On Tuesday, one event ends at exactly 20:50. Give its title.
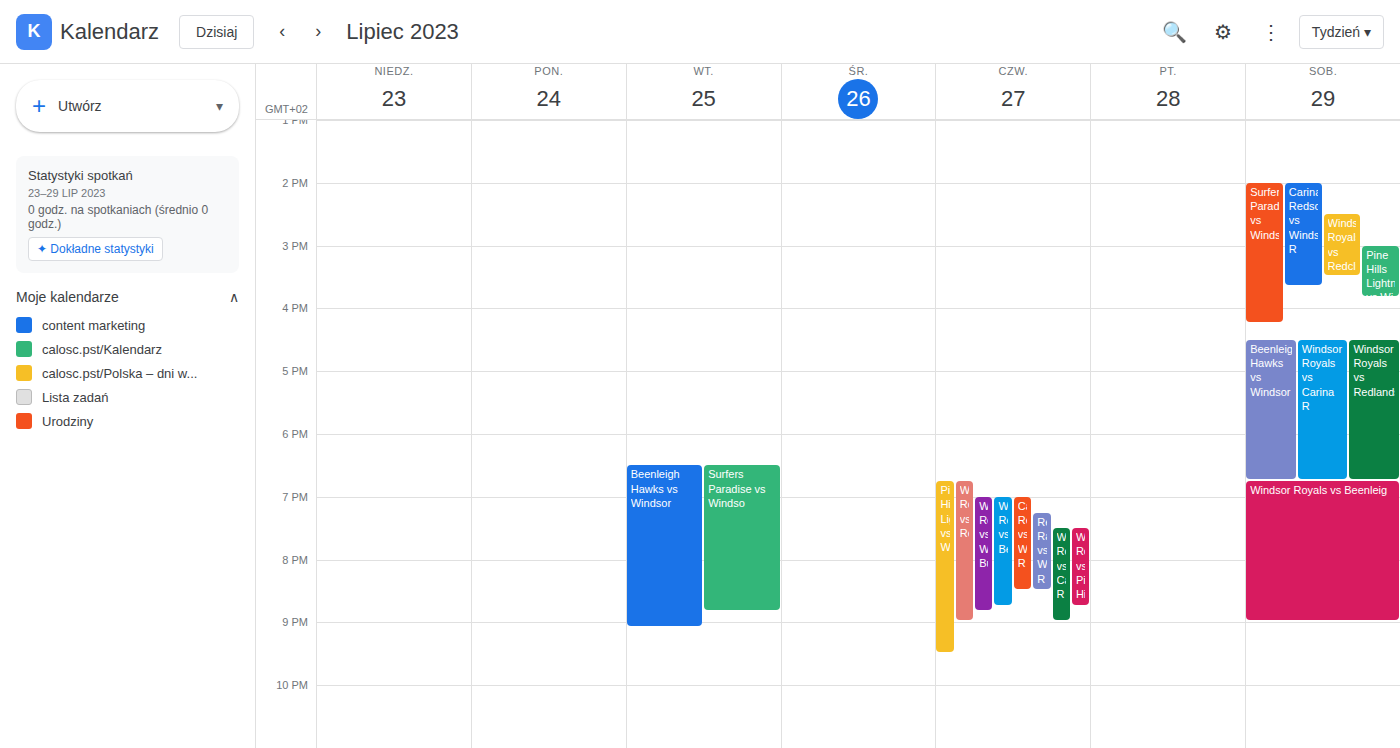
"Surfers Paradise vs Windso"